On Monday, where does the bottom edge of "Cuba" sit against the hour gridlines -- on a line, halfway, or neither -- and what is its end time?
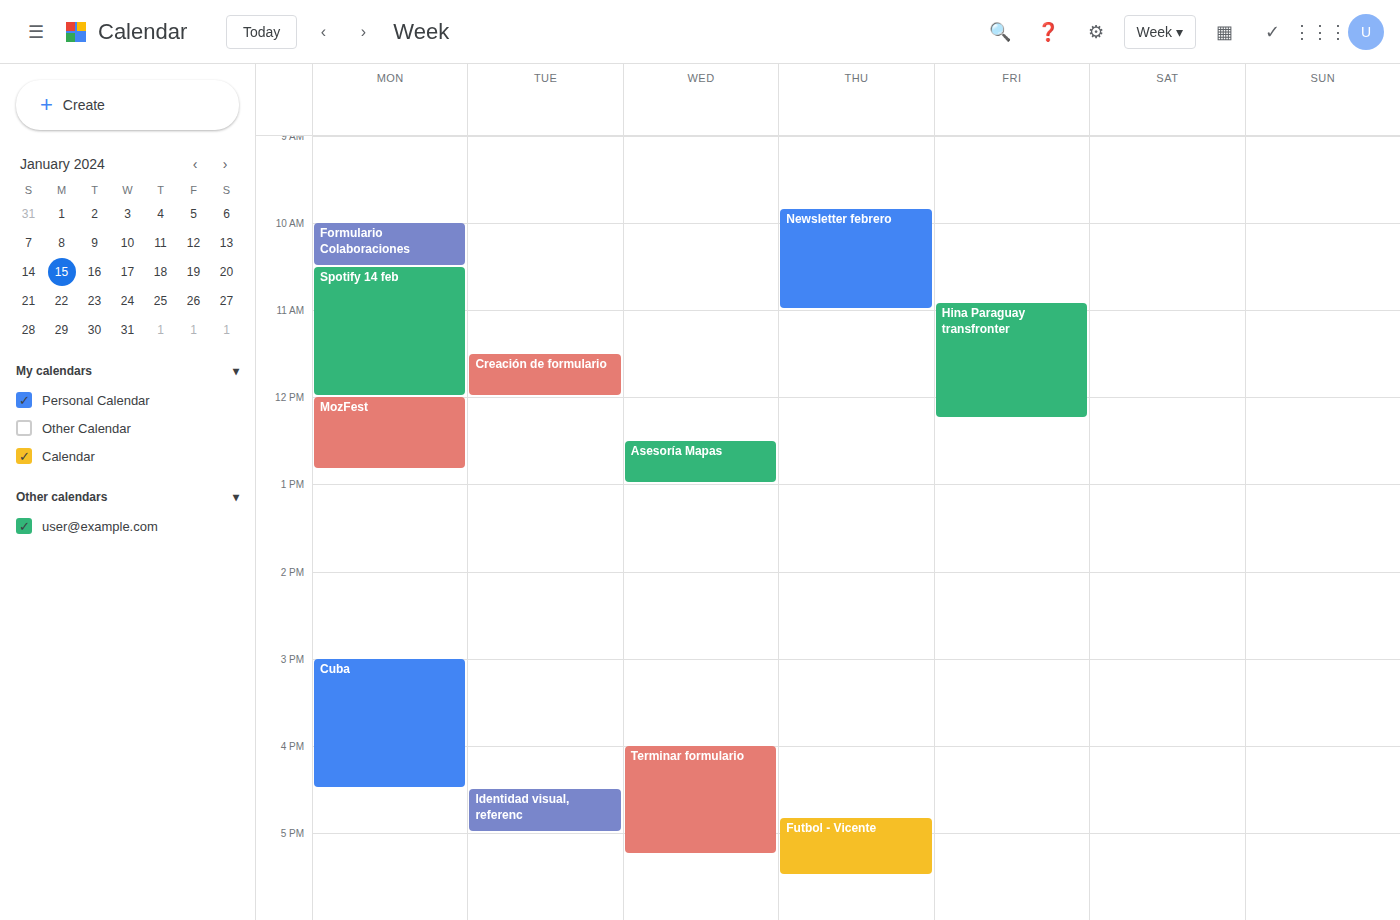
4:30 PM -- halfway between the 4 PM and 5 PM lines.